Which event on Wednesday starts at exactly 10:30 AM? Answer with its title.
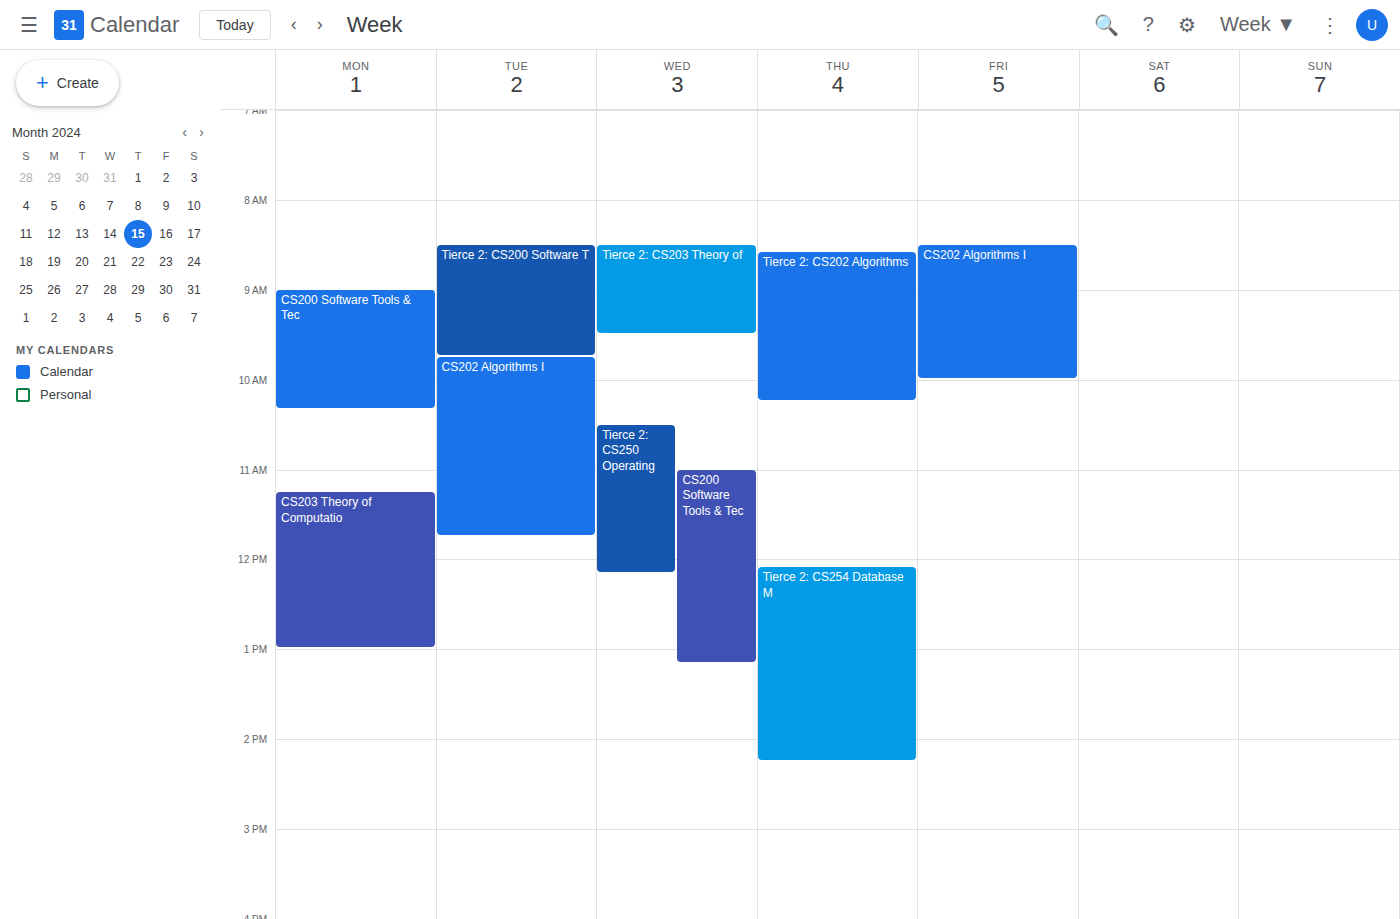
"Tierce 2: CS250 Operating"